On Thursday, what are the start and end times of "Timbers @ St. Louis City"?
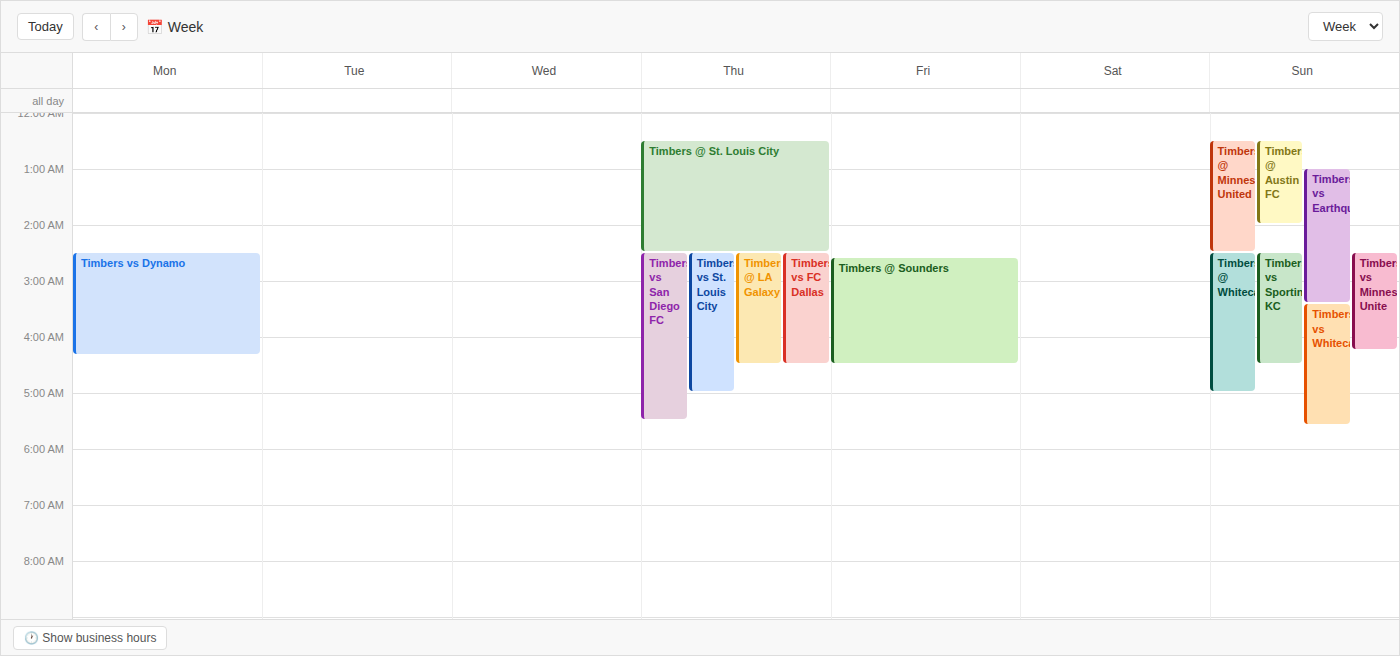
12:30 AM to 2:30 AM